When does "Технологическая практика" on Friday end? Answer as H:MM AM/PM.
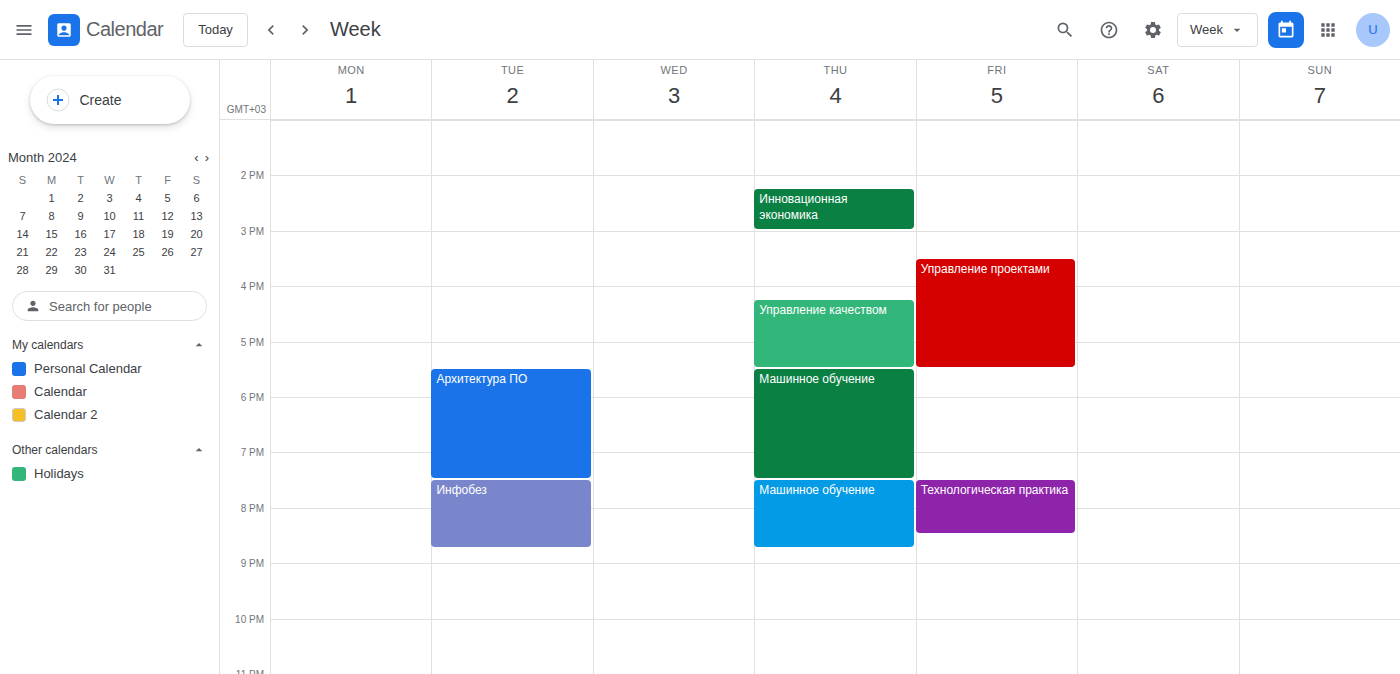
8:30 PM